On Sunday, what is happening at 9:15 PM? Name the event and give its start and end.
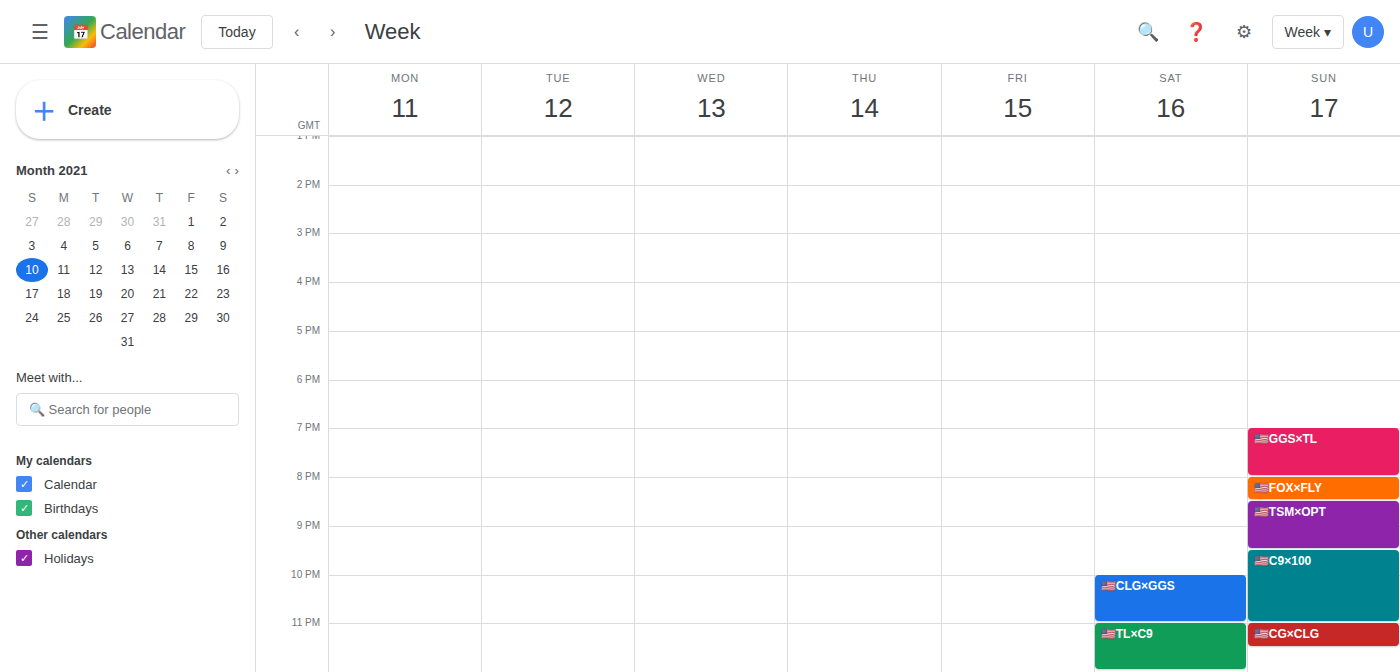
"🇺🇸TSM×OPT", 8:30 PM to 9:30 PM